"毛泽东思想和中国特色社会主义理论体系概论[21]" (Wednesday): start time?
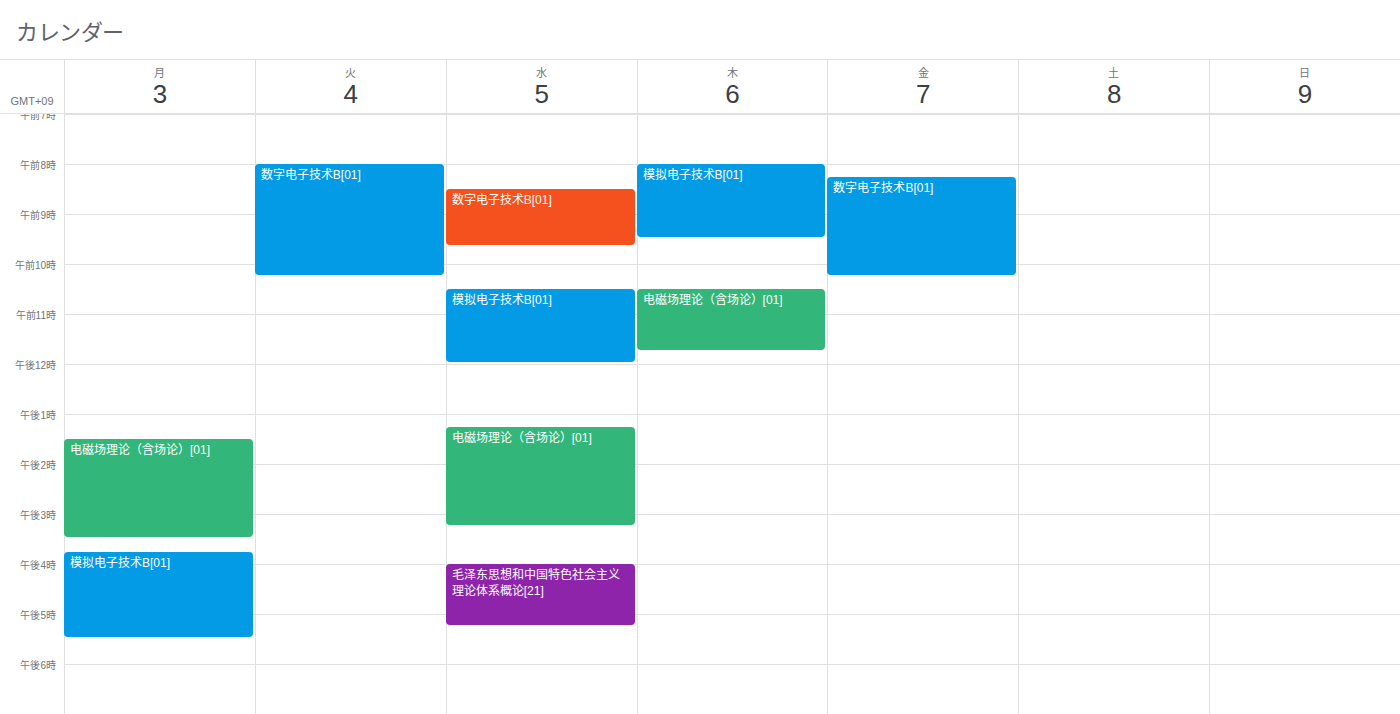
4:00 PM